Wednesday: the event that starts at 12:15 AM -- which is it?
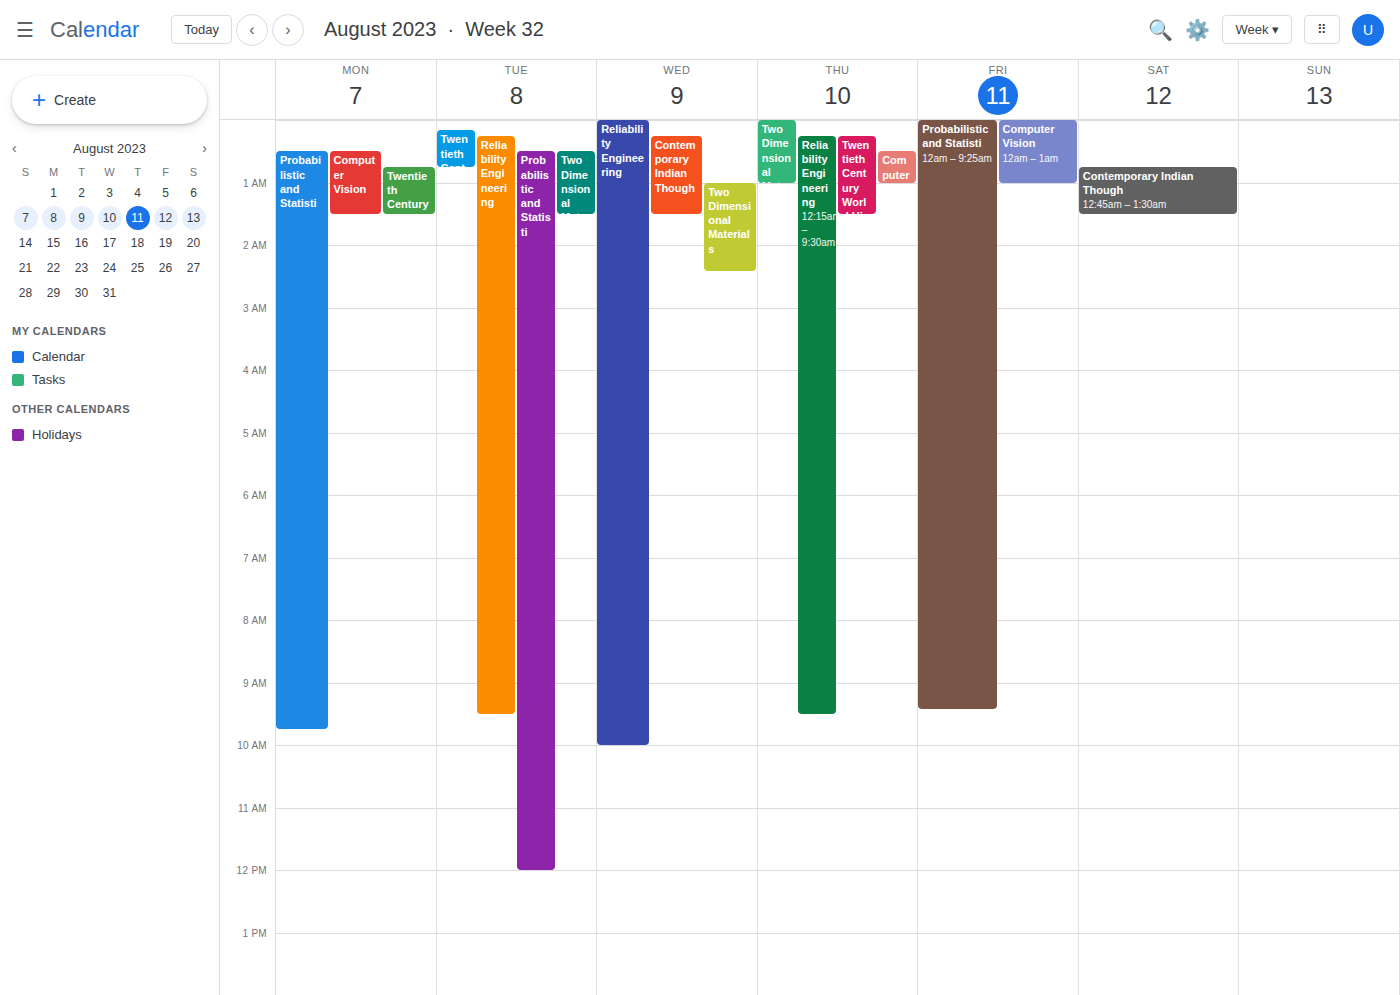
"Contemporary Indian Though"